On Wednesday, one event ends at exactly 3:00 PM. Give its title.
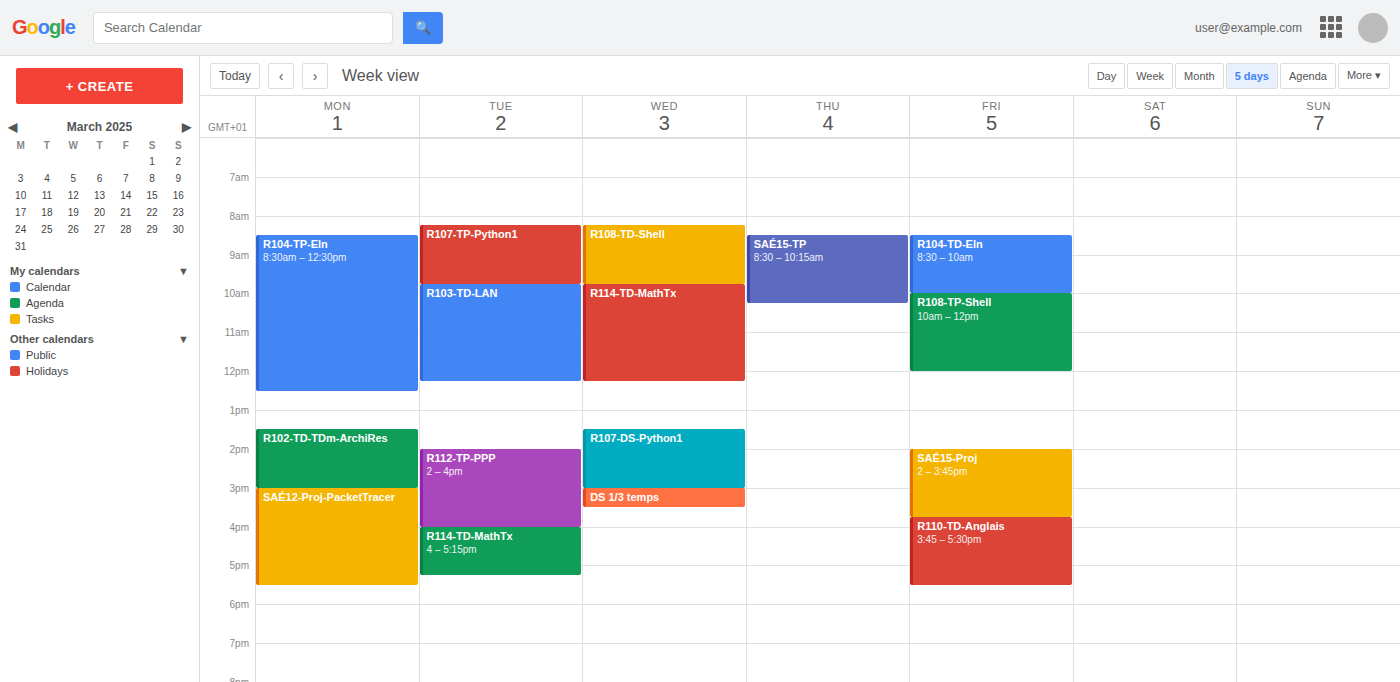
"R107-DS-Python1"